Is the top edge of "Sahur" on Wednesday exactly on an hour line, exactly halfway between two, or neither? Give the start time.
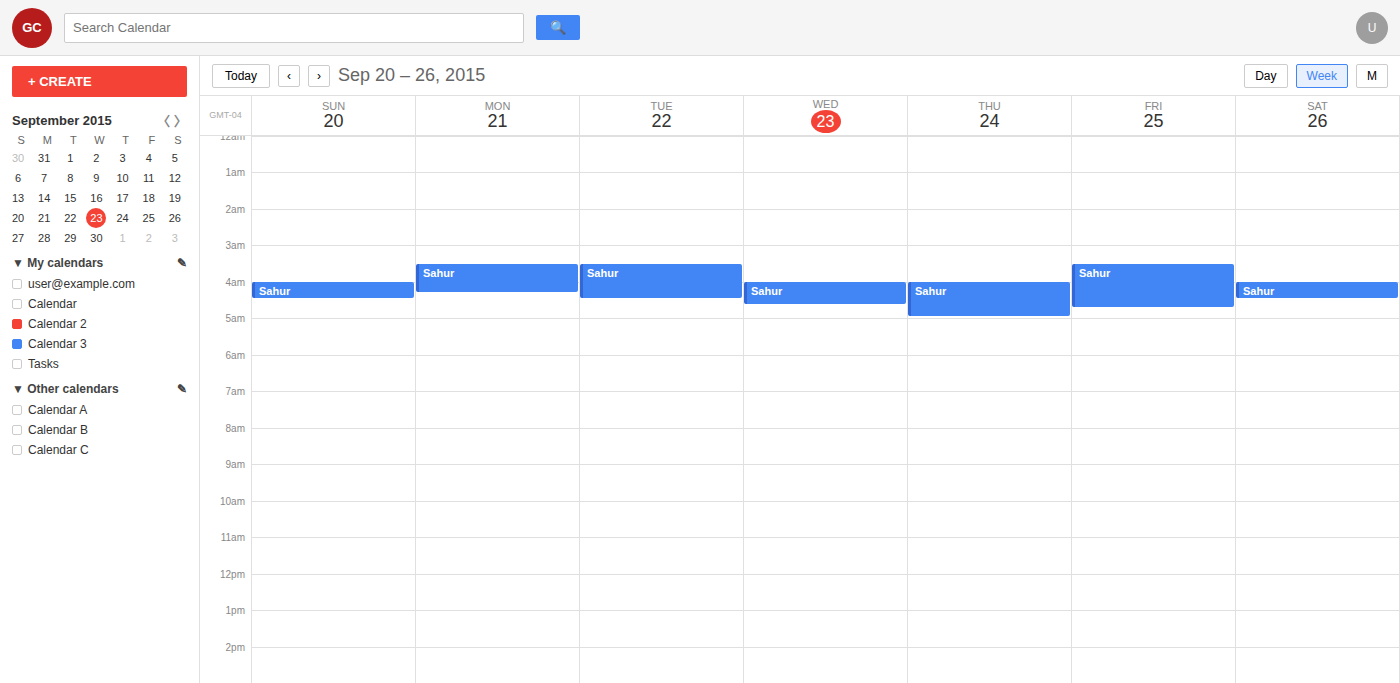
04:00 -- exactly on the 04:00 line.